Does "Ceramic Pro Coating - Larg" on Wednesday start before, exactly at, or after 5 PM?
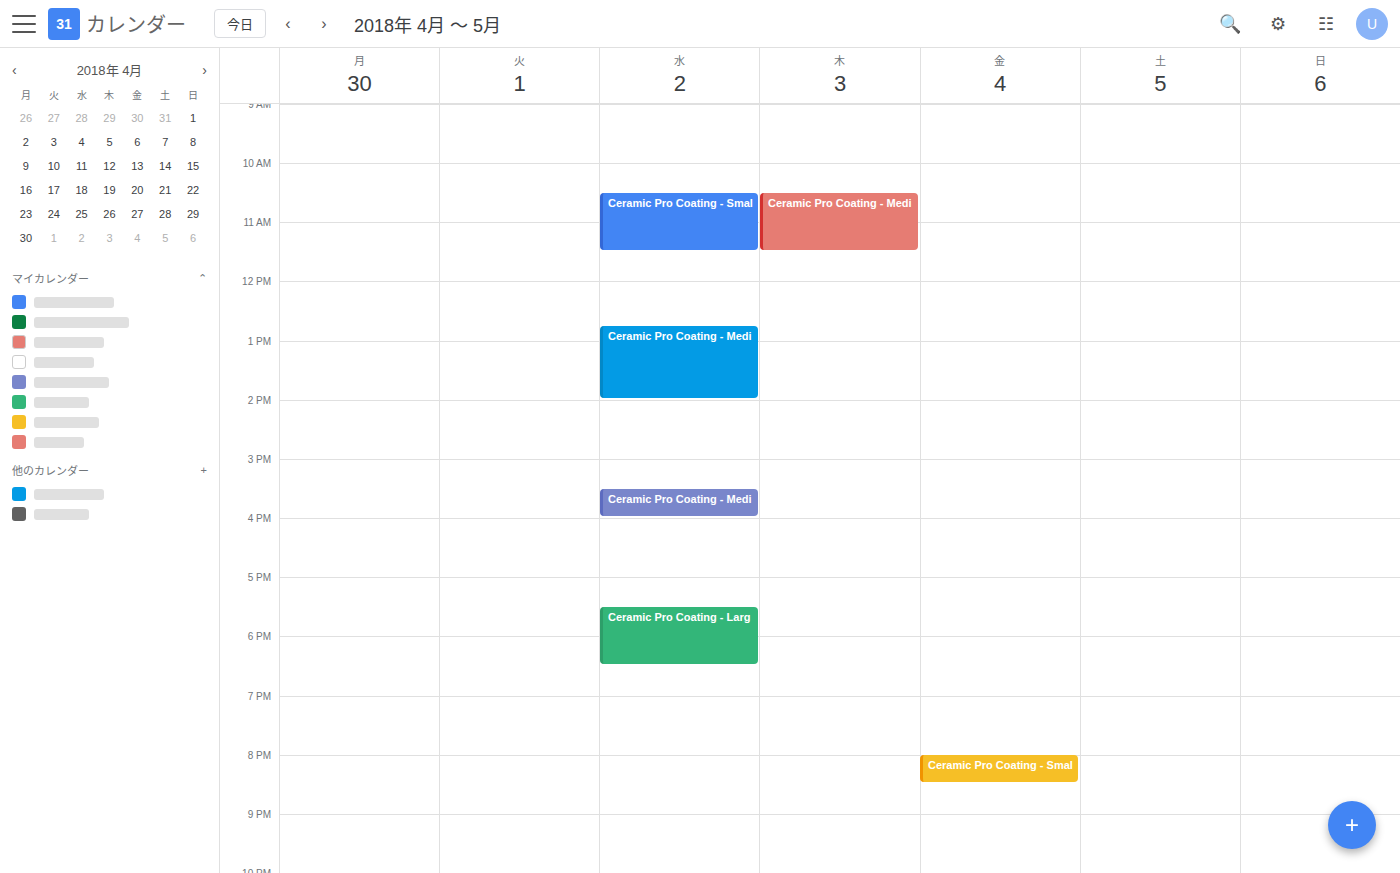
5:30 PM -- after 5 PM, 30 minutes below the 5 PM line.